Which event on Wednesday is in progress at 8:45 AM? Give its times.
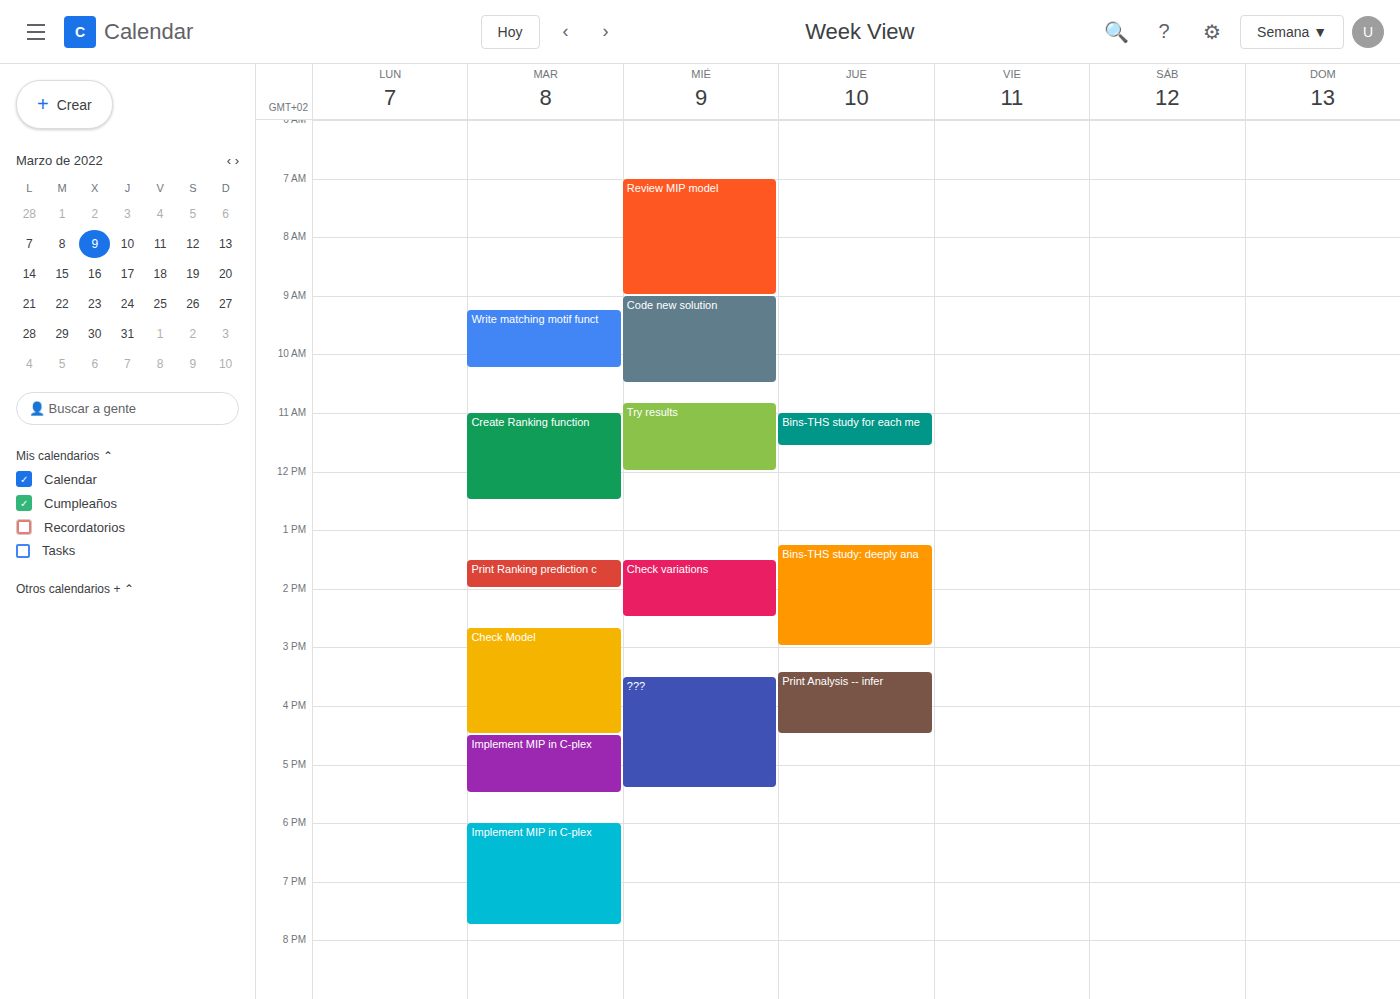
"Review MIP model", 7:00 AM to 9:00 AM